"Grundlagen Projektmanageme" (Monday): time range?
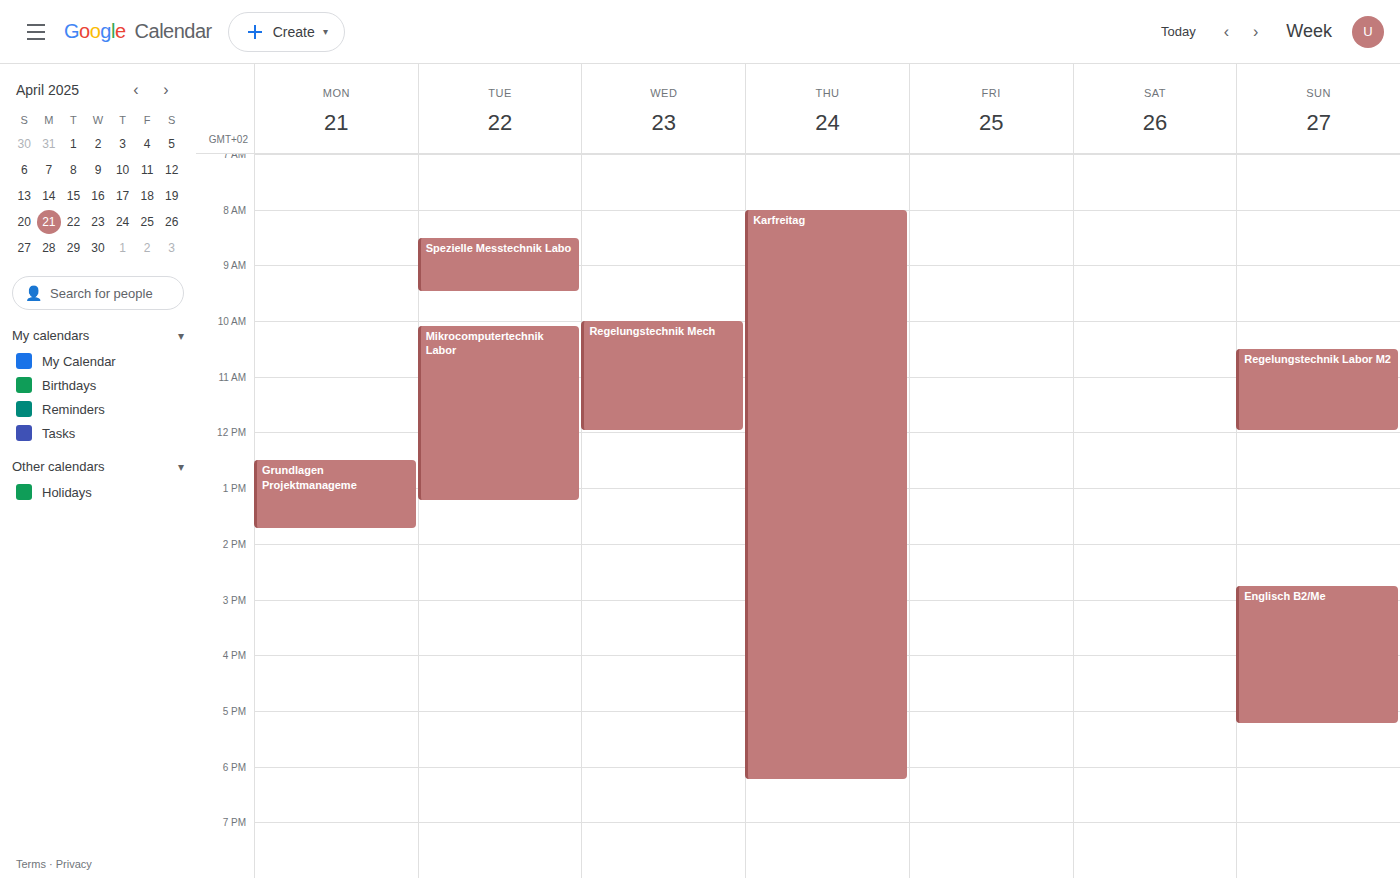
12:30 to 13:45